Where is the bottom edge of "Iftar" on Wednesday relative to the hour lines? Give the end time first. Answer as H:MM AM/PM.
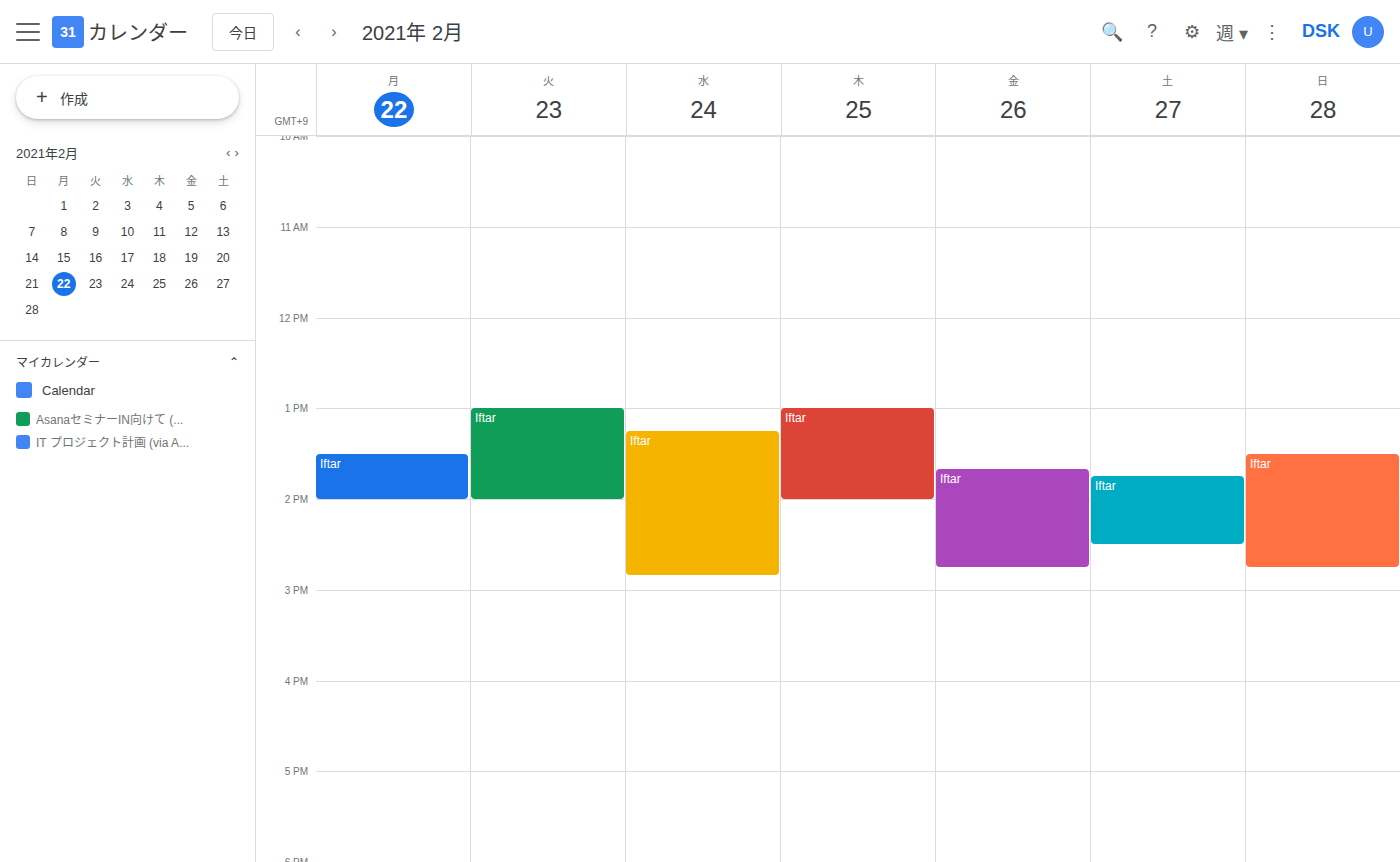
2:50 PM -- neither: 50 minutes below the 2 PM line and 10 minutes above the 3 PM line.